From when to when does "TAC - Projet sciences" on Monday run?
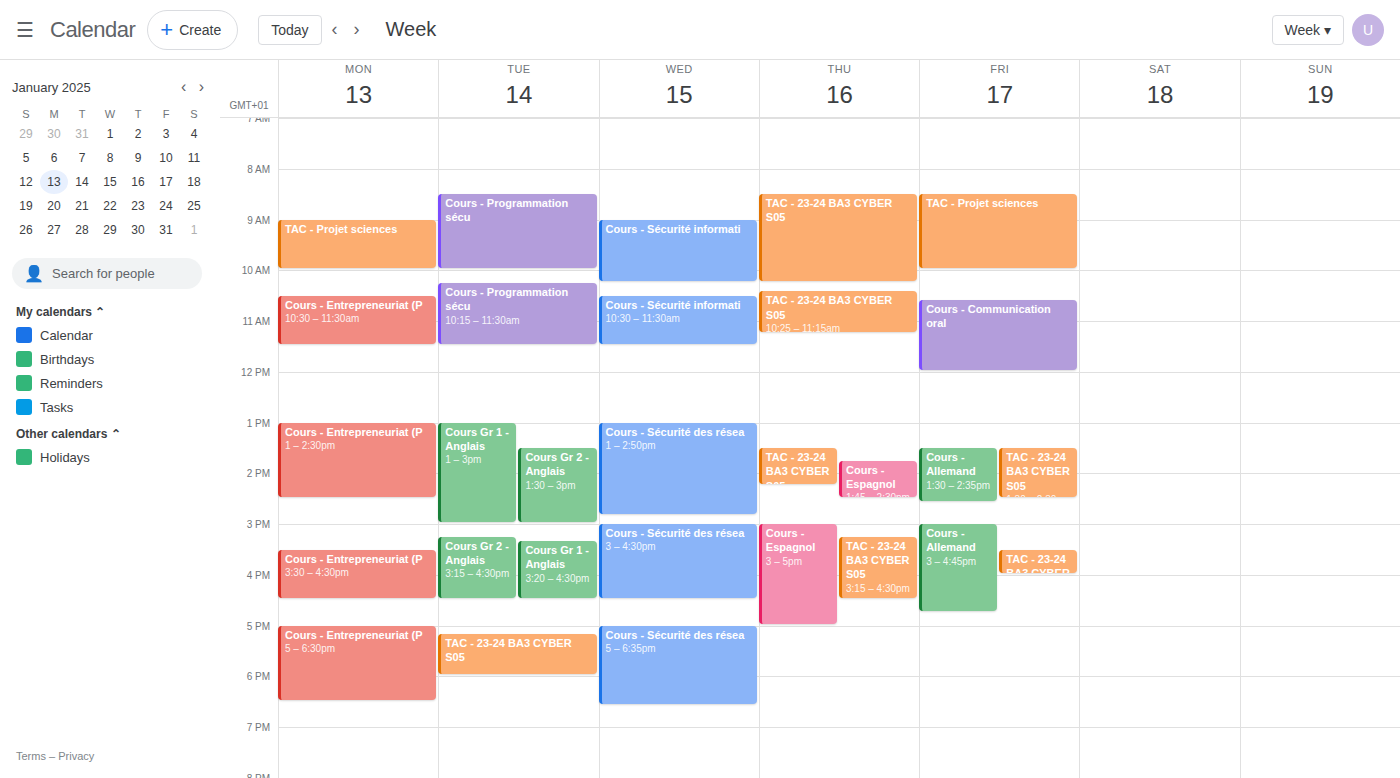
9:00 AM to 10:00 AM